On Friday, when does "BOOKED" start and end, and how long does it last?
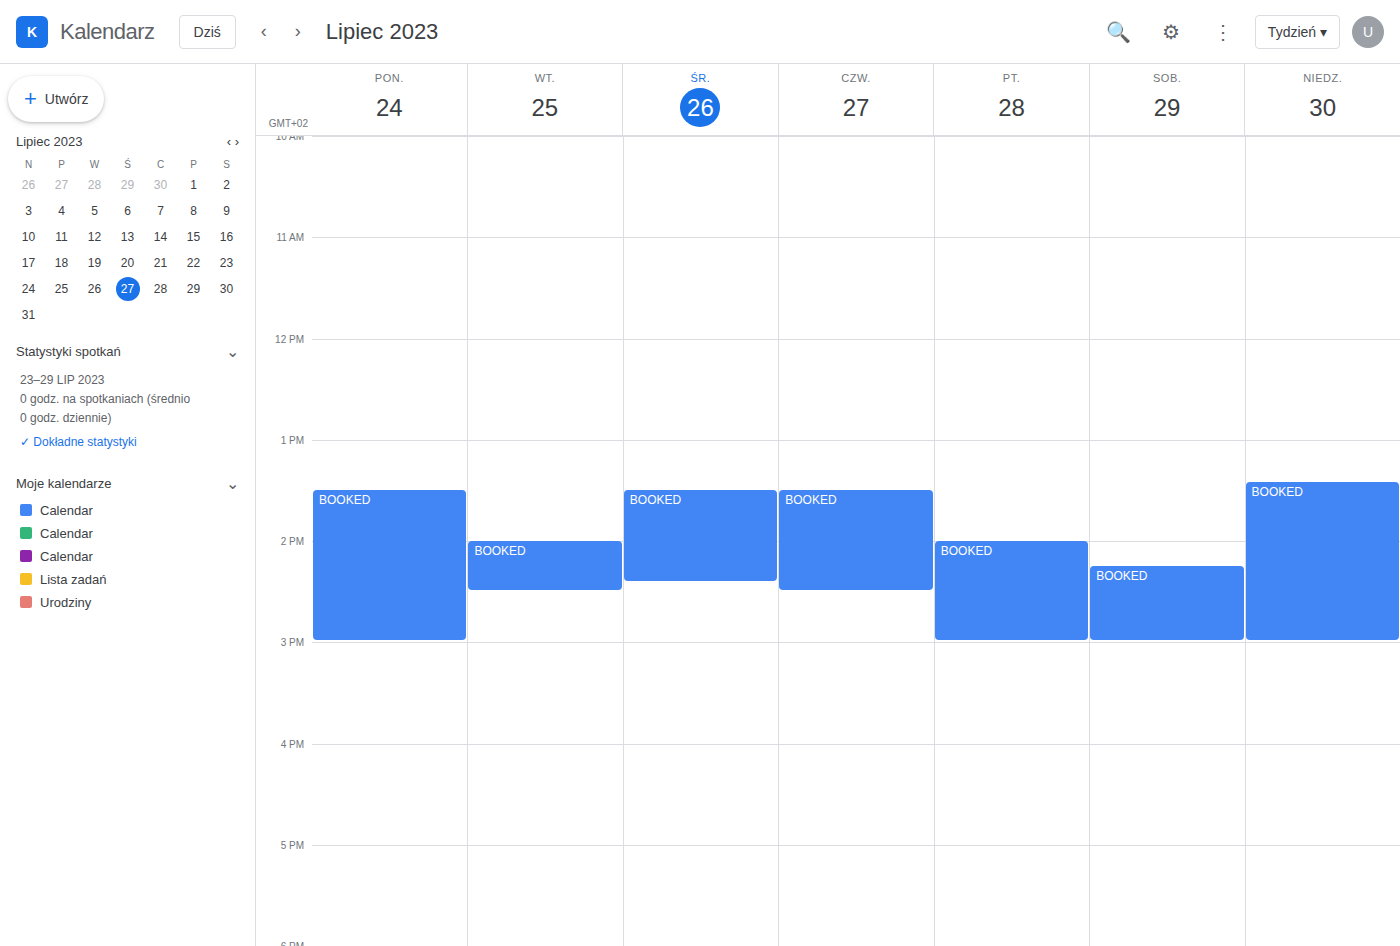
2:00 PM to 3:00 PM, 1 hour